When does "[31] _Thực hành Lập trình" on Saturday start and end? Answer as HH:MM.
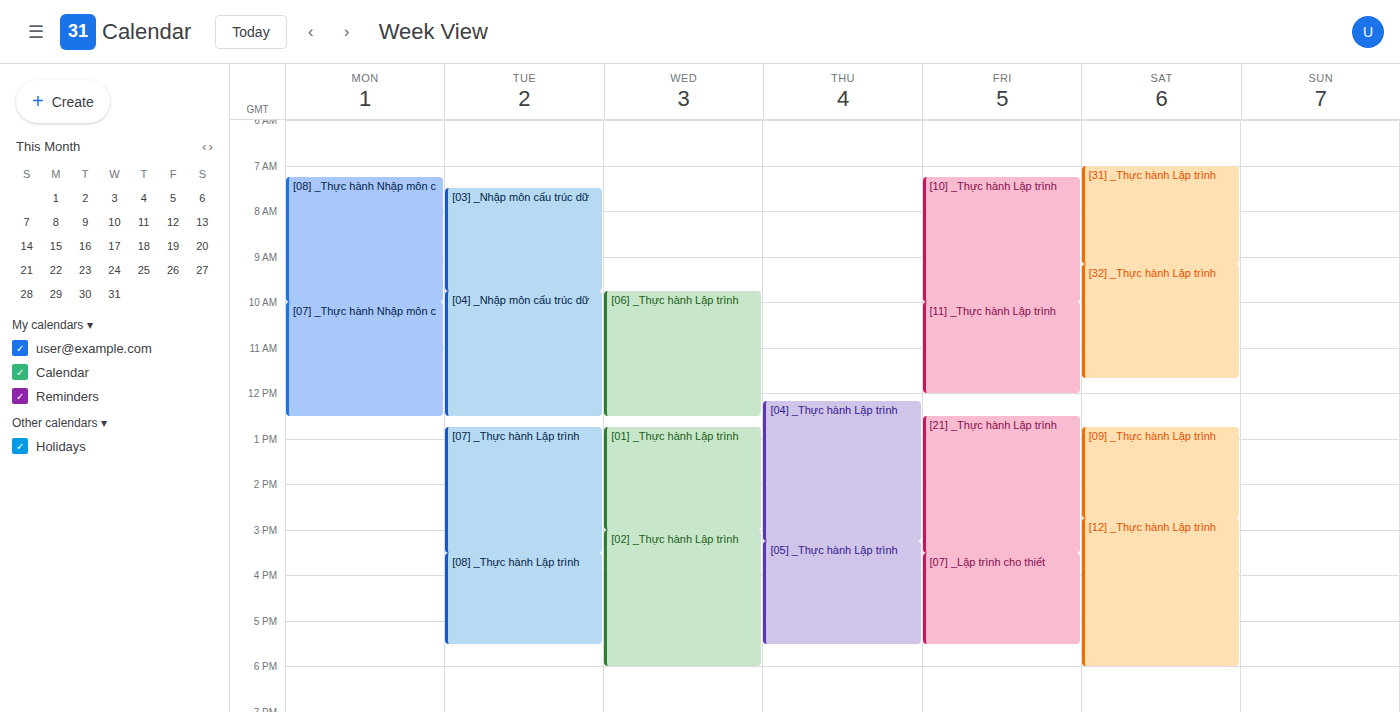
07:00 to 09:10